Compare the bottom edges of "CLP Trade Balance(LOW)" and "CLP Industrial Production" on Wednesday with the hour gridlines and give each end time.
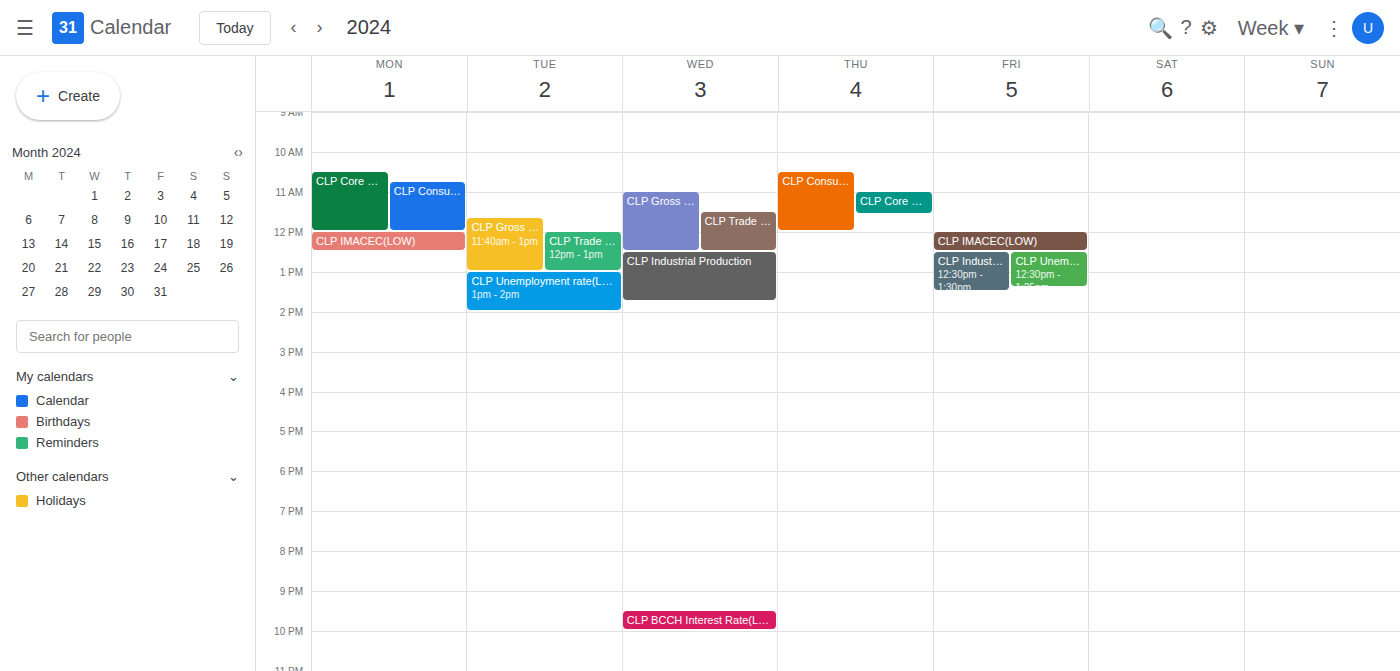
"CLP Trade Balance(LOW)": 12:30 PM, halfway between the 12 PM and 1 PM lines. "CLP Industrial Production": 1:45 PM, neither: three quarters of the way from the 1 PM line to the 2 PM line.